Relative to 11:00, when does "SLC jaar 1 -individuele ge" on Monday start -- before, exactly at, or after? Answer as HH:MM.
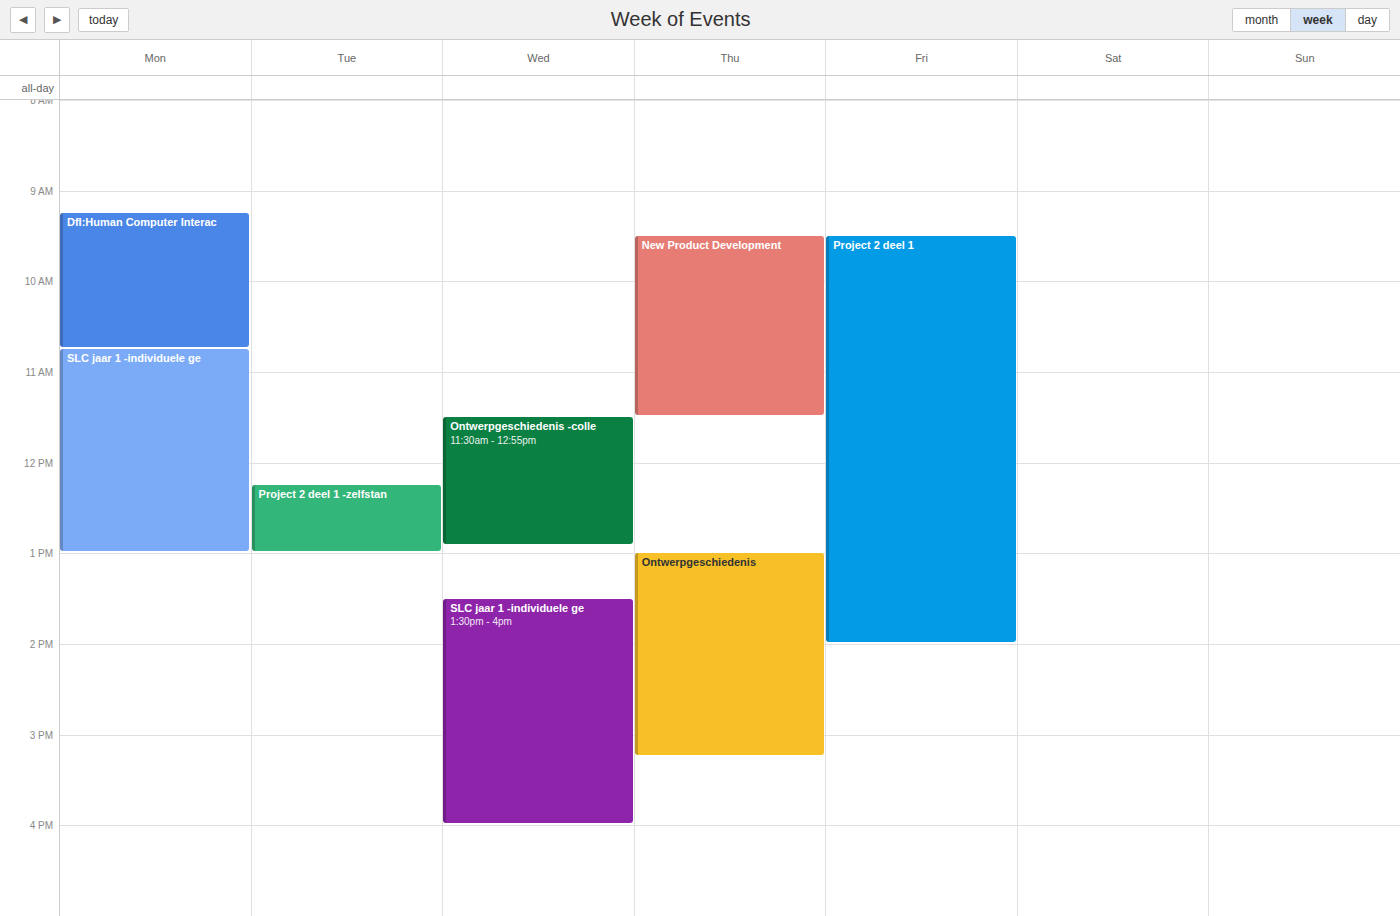
10:45 -- before 11:00, 15 minutes above the 11:00 line.